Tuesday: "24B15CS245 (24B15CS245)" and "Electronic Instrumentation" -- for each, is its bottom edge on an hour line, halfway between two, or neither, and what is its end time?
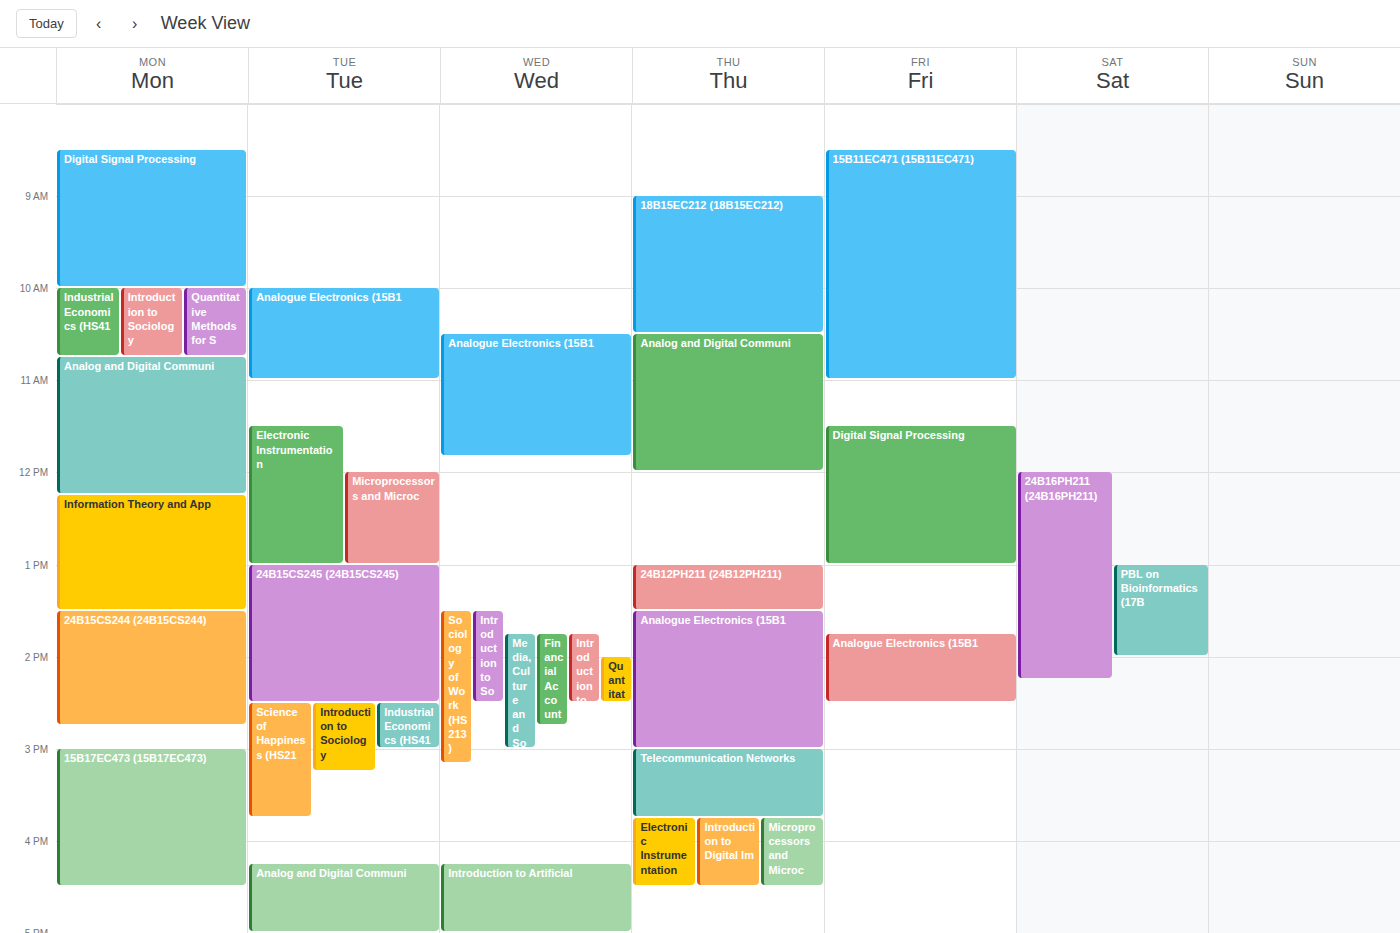
"24B15CS245 (24B15CS245)": 2:30 PM, halfway between the 2 PM and 3 PM lines. "Electronic Instrumentation": 1:00 PM, exactly on the 1 PM line.